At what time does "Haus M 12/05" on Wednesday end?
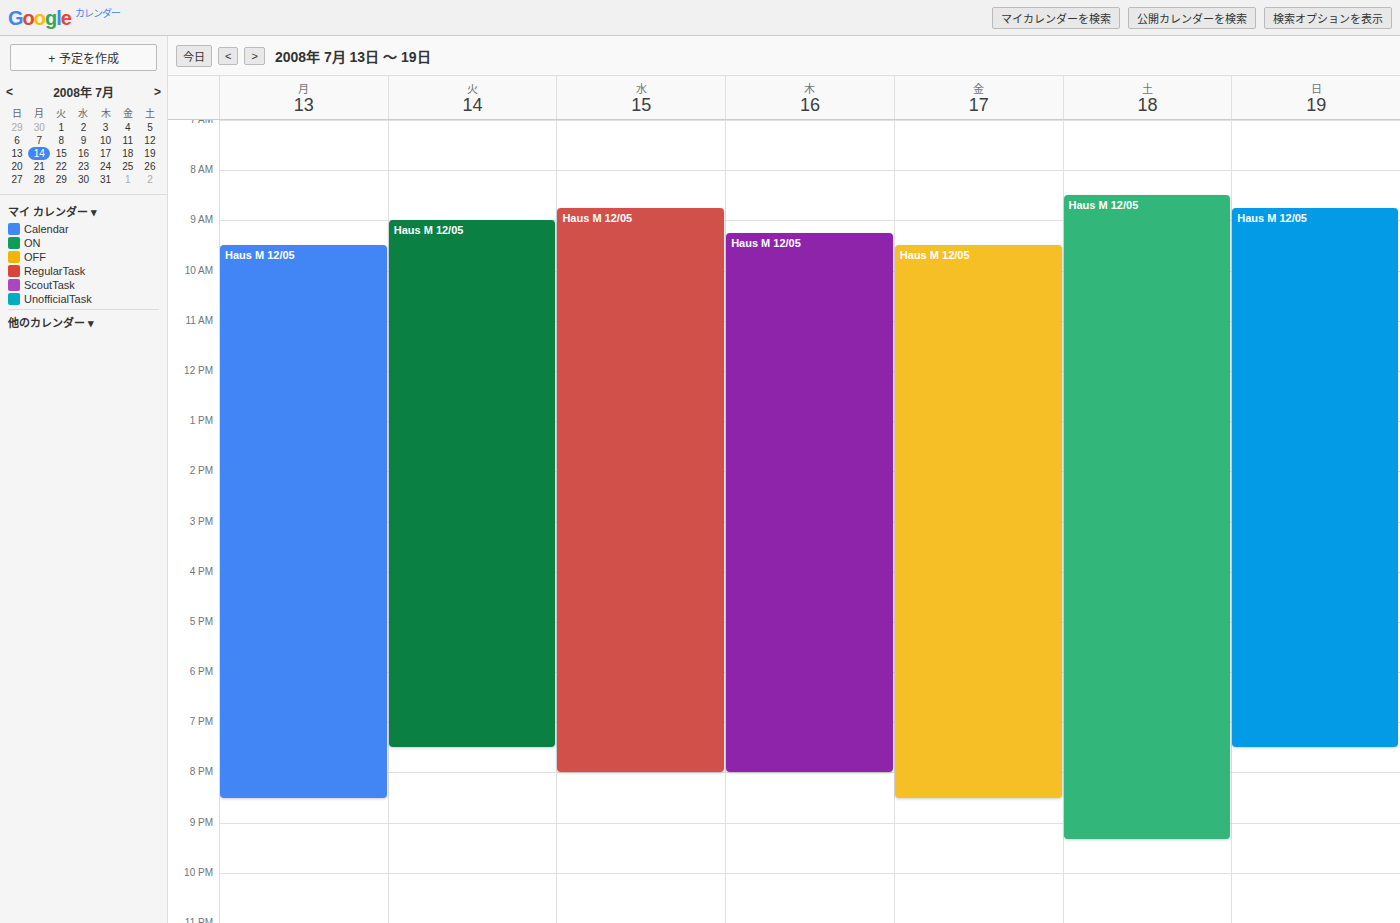
8:00 PM